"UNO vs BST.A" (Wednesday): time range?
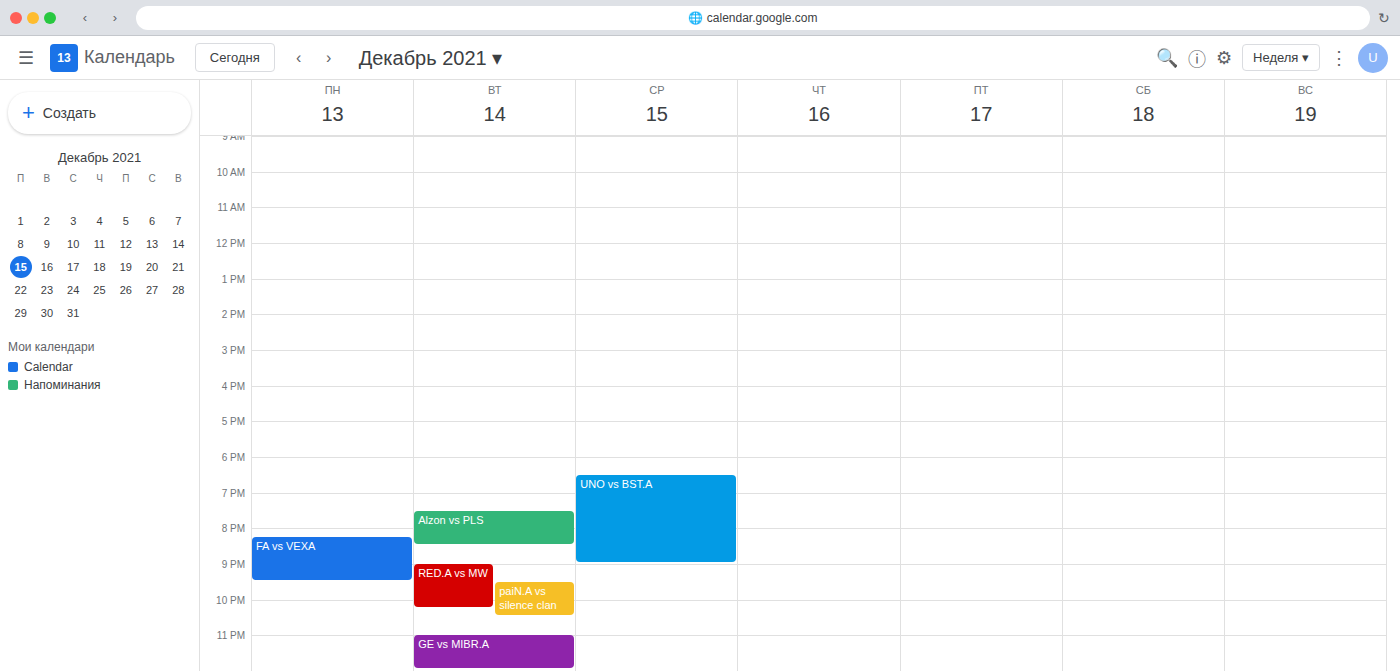
6:30 PM to 9:00 PM